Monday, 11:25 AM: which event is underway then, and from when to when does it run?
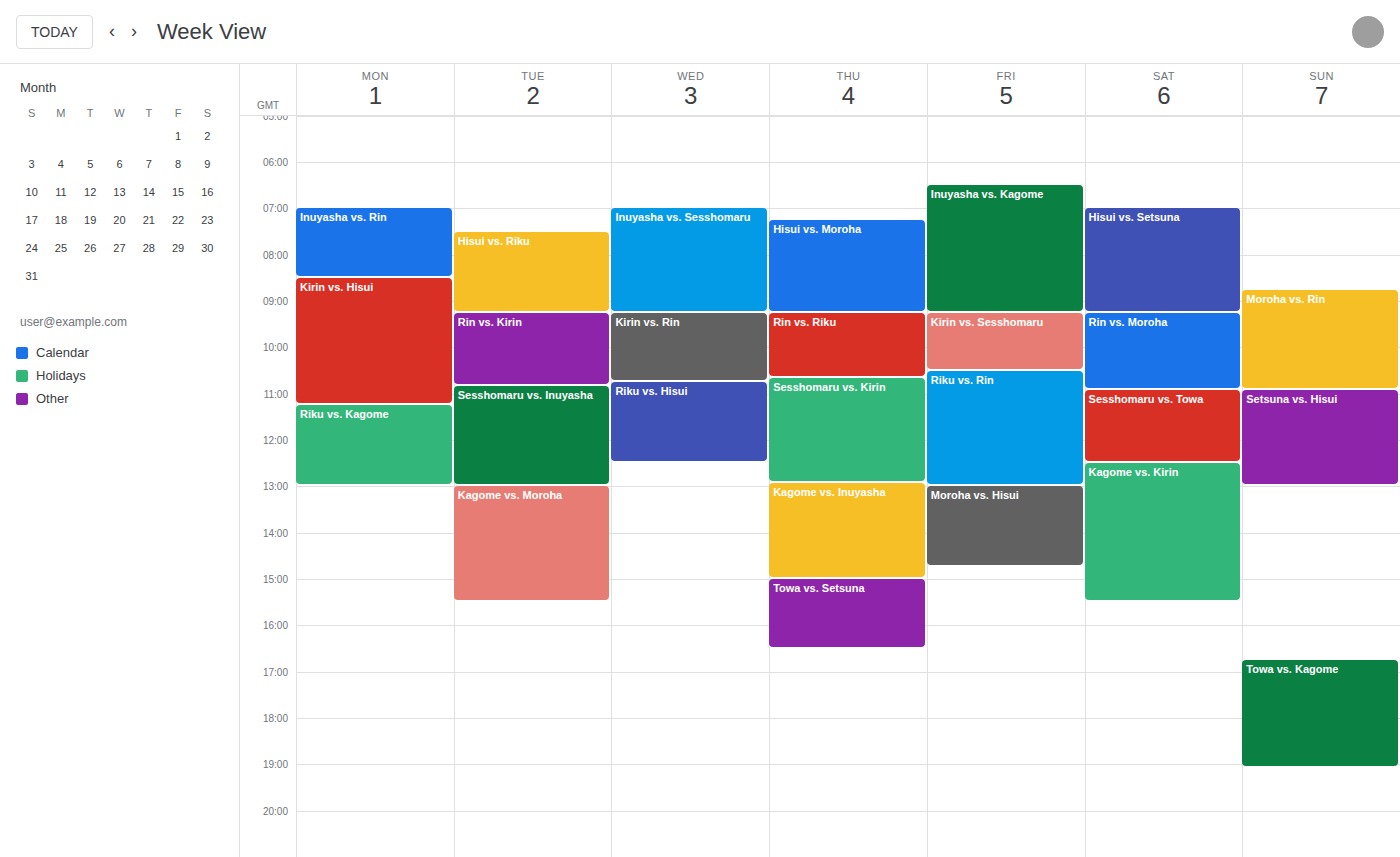
"Riku vs. Kagome", 11:15 AM to 1:00 PM